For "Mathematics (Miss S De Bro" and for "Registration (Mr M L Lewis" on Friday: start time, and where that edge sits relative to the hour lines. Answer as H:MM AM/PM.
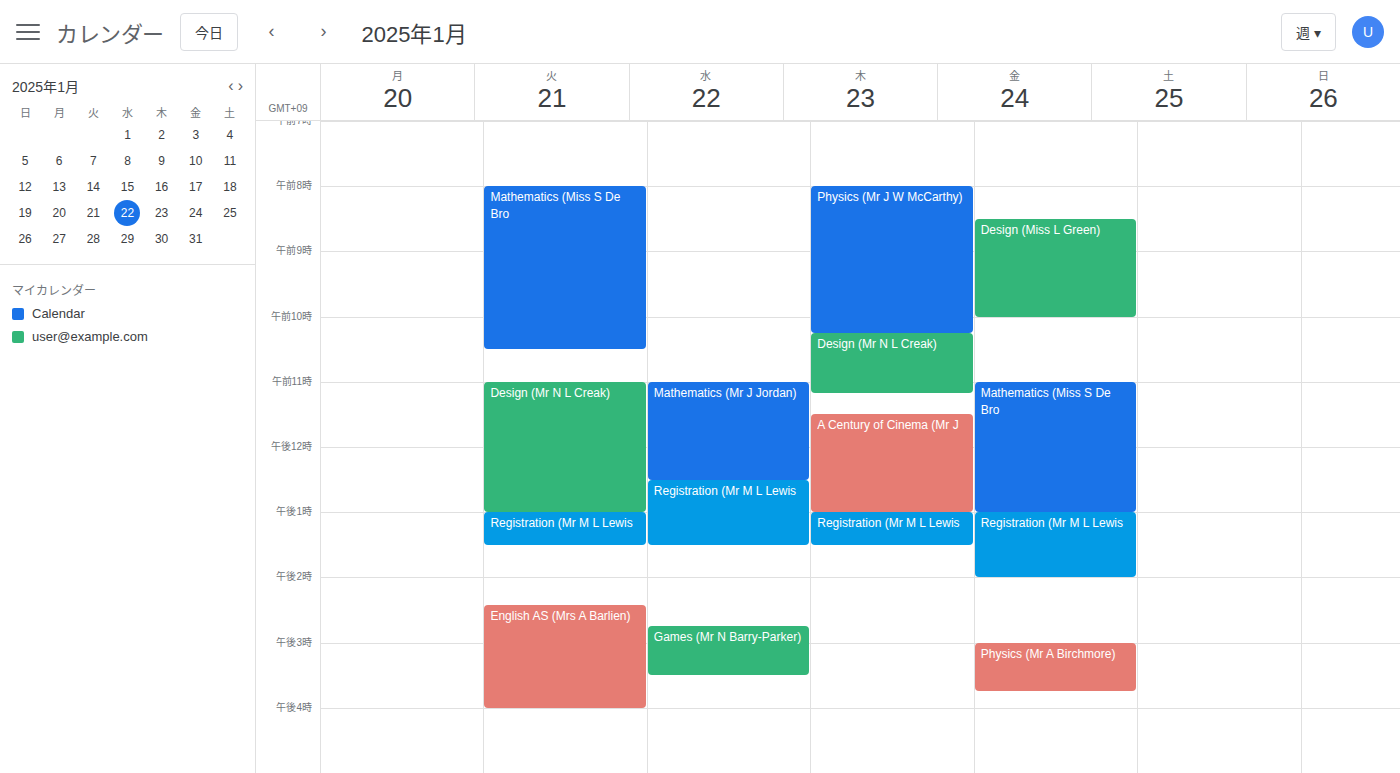
"Mathematics (Miss S De Bro": 11:00 AM, exactly on the 11 AM line. "Registration (Mr M L Lewis": 1:00 PM, exactly on the 1 PM line.